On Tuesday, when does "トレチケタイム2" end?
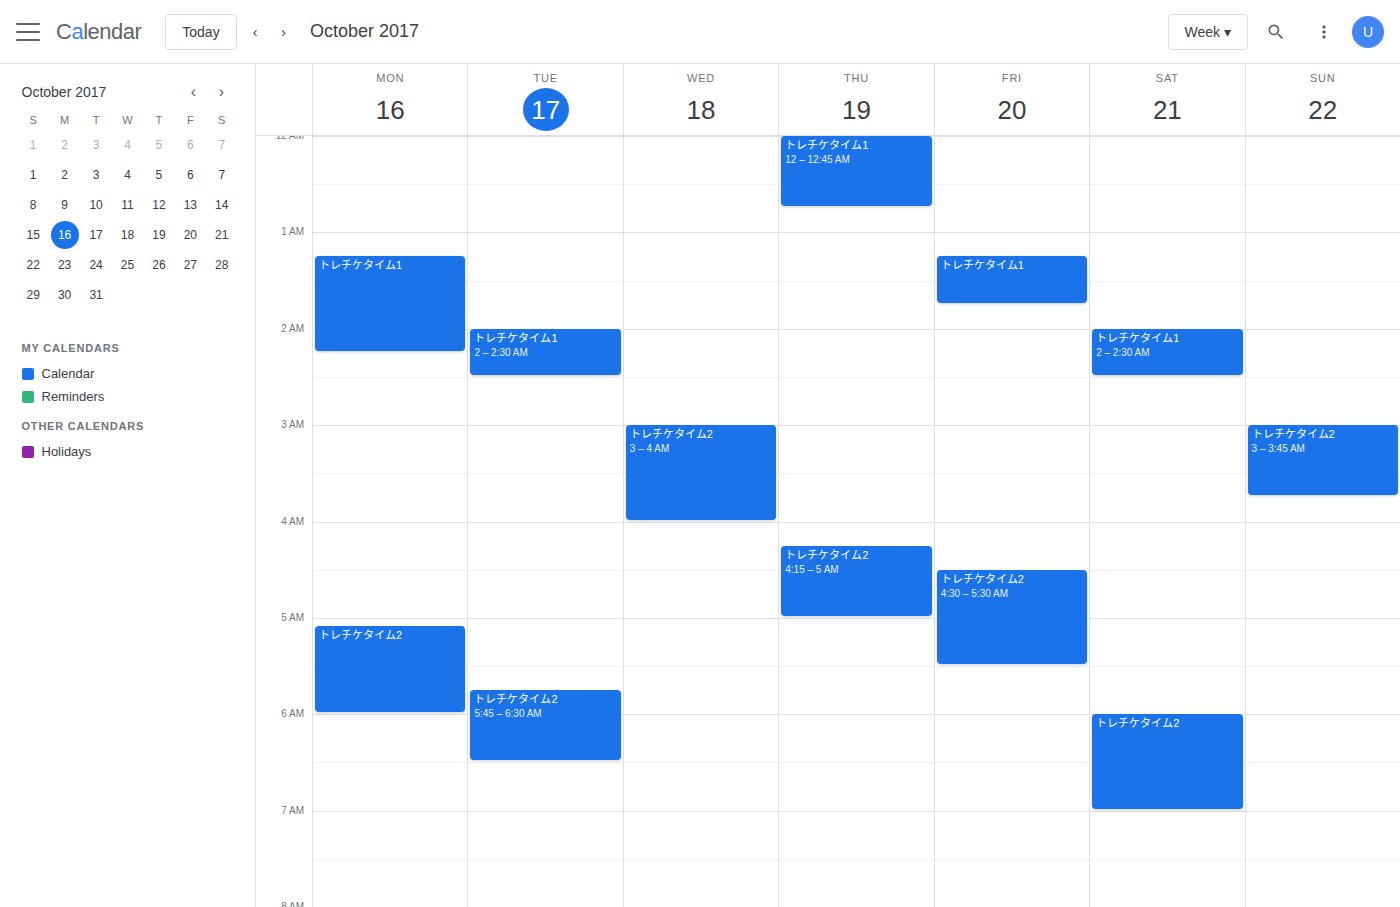
6:30 AM